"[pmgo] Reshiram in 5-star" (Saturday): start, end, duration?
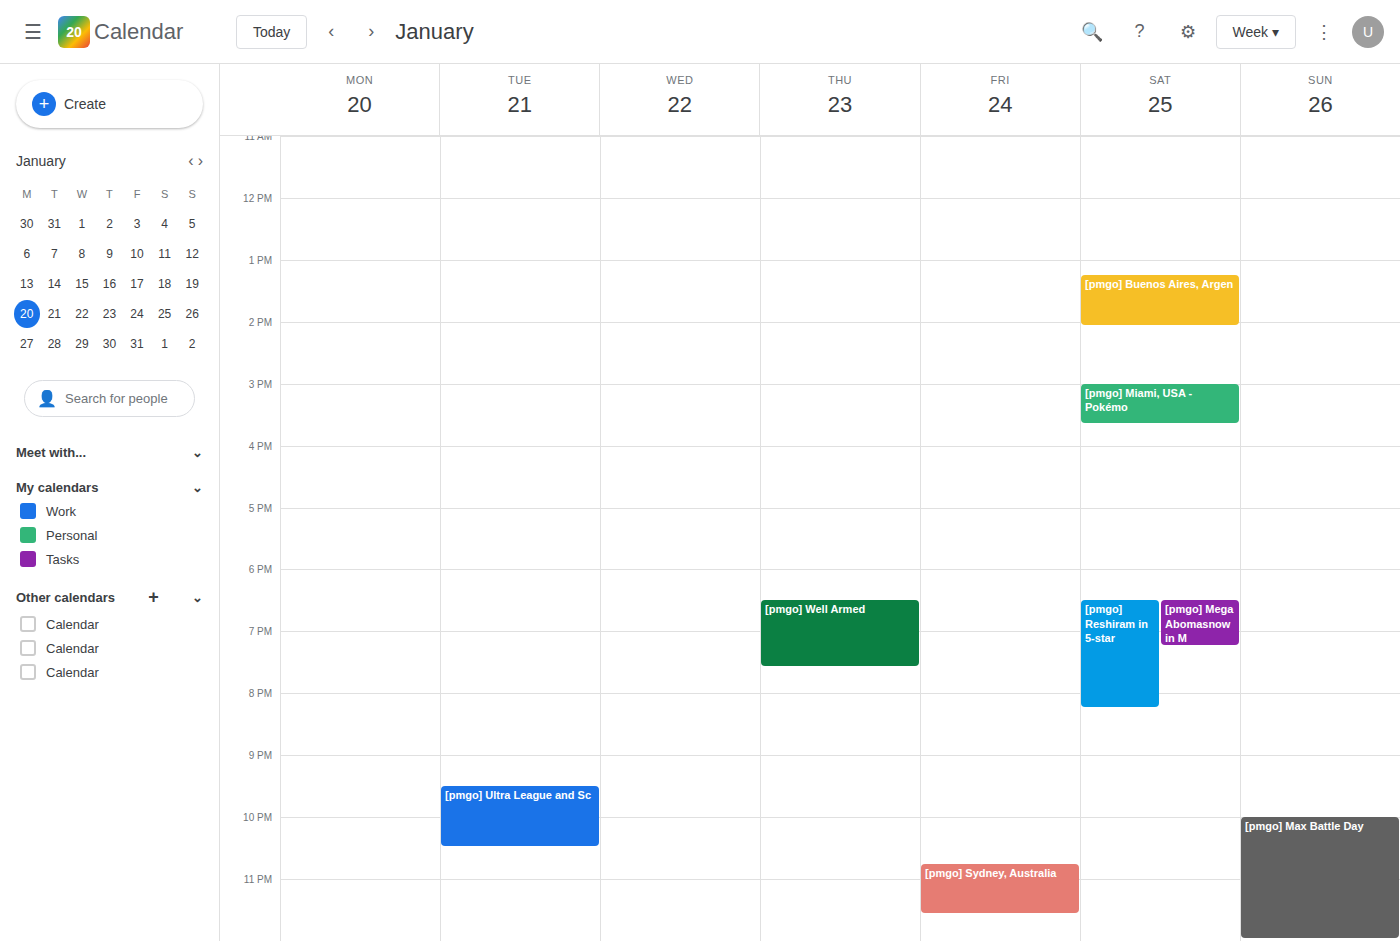
6:30 PM to 8:15 PM, 1 hour 45 minutes